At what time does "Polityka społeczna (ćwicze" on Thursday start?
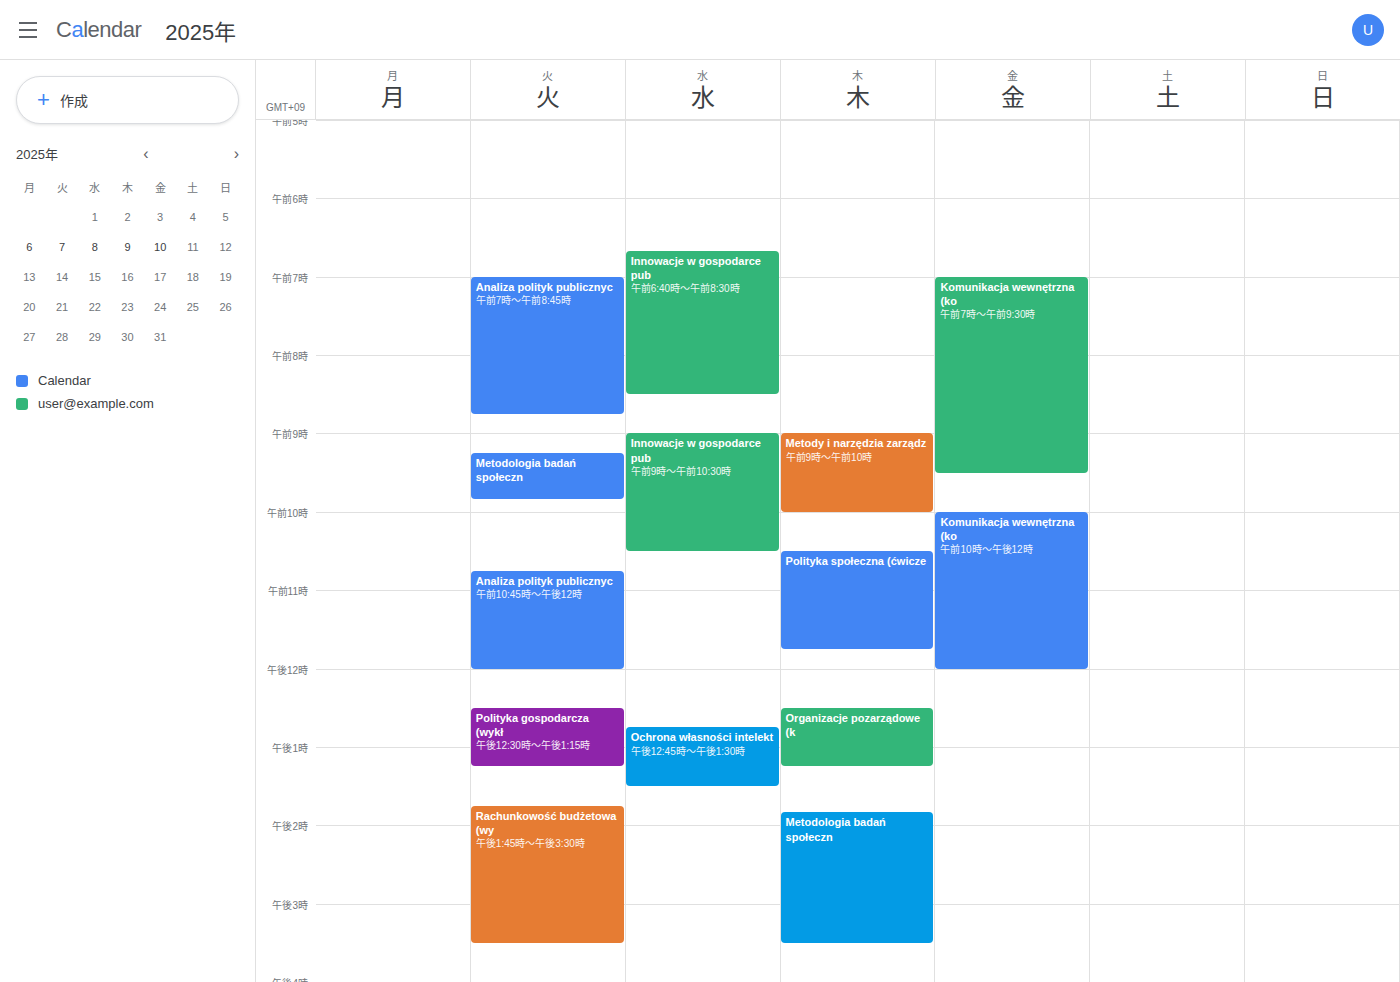
10:30 AM